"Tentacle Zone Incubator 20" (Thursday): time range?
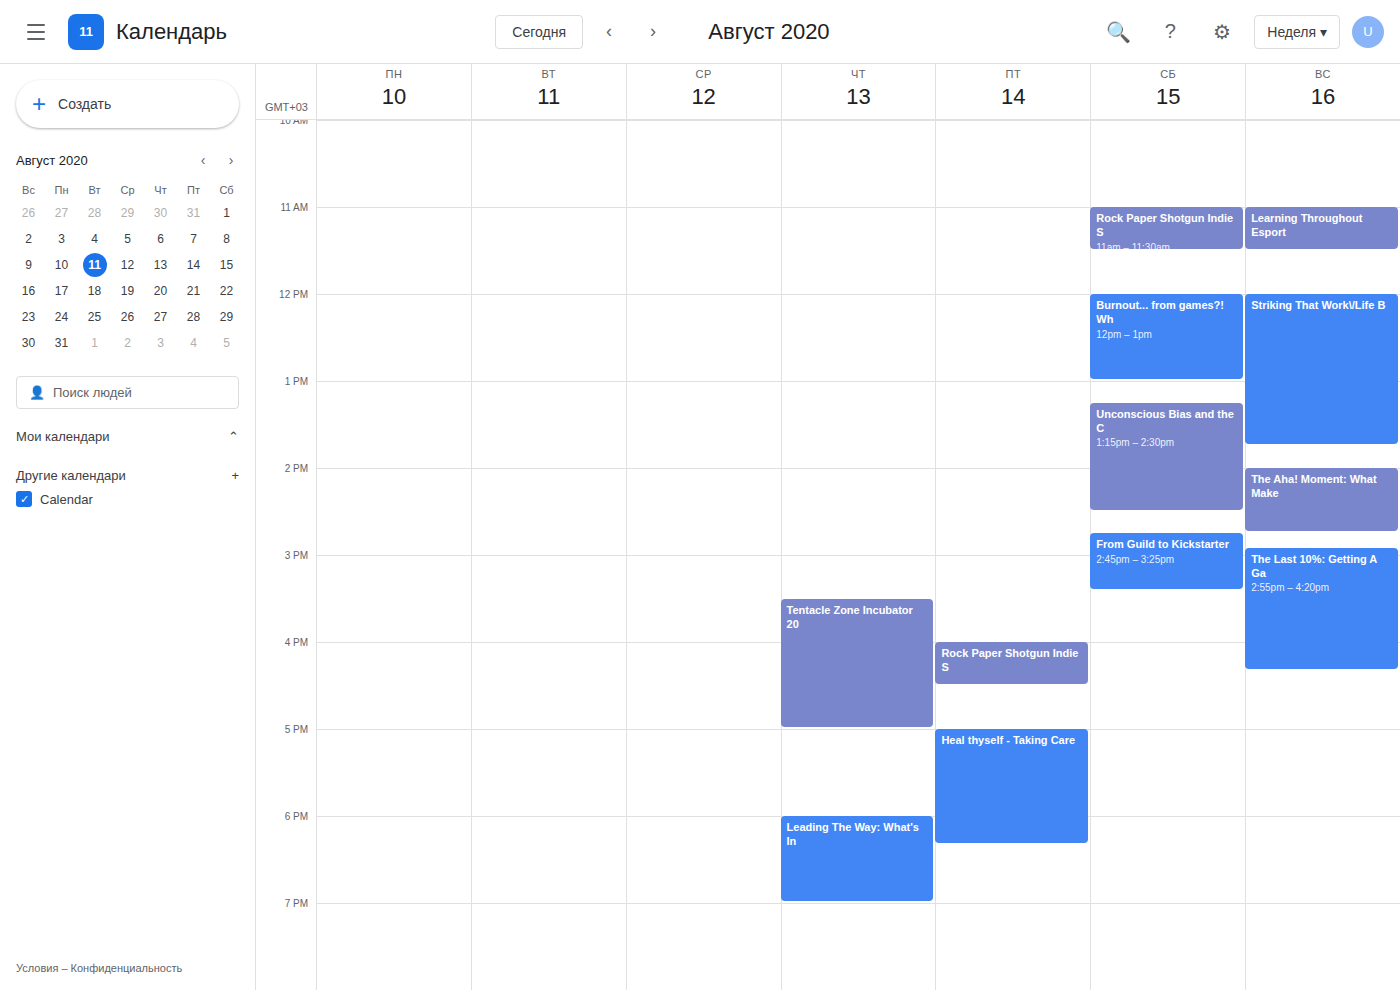
15:30 to 17:00